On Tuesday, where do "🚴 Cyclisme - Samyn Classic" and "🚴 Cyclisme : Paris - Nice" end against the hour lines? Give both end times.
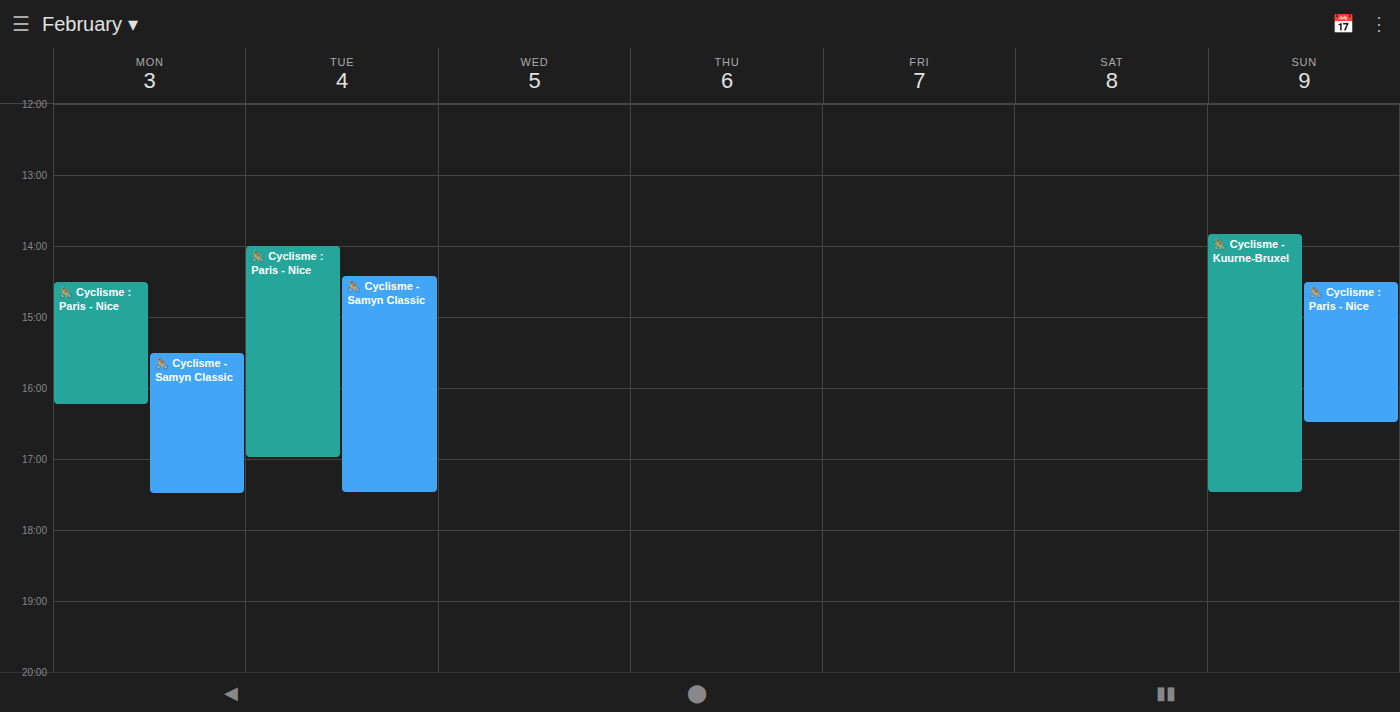
"🚴 Cyclisme - Samyn Classic": 17:30, halfway between the 17:00 and 18:00 lines. "🚴 Cyclisme : Paris - Nice": 17:00, exactly on the 17:00 line.